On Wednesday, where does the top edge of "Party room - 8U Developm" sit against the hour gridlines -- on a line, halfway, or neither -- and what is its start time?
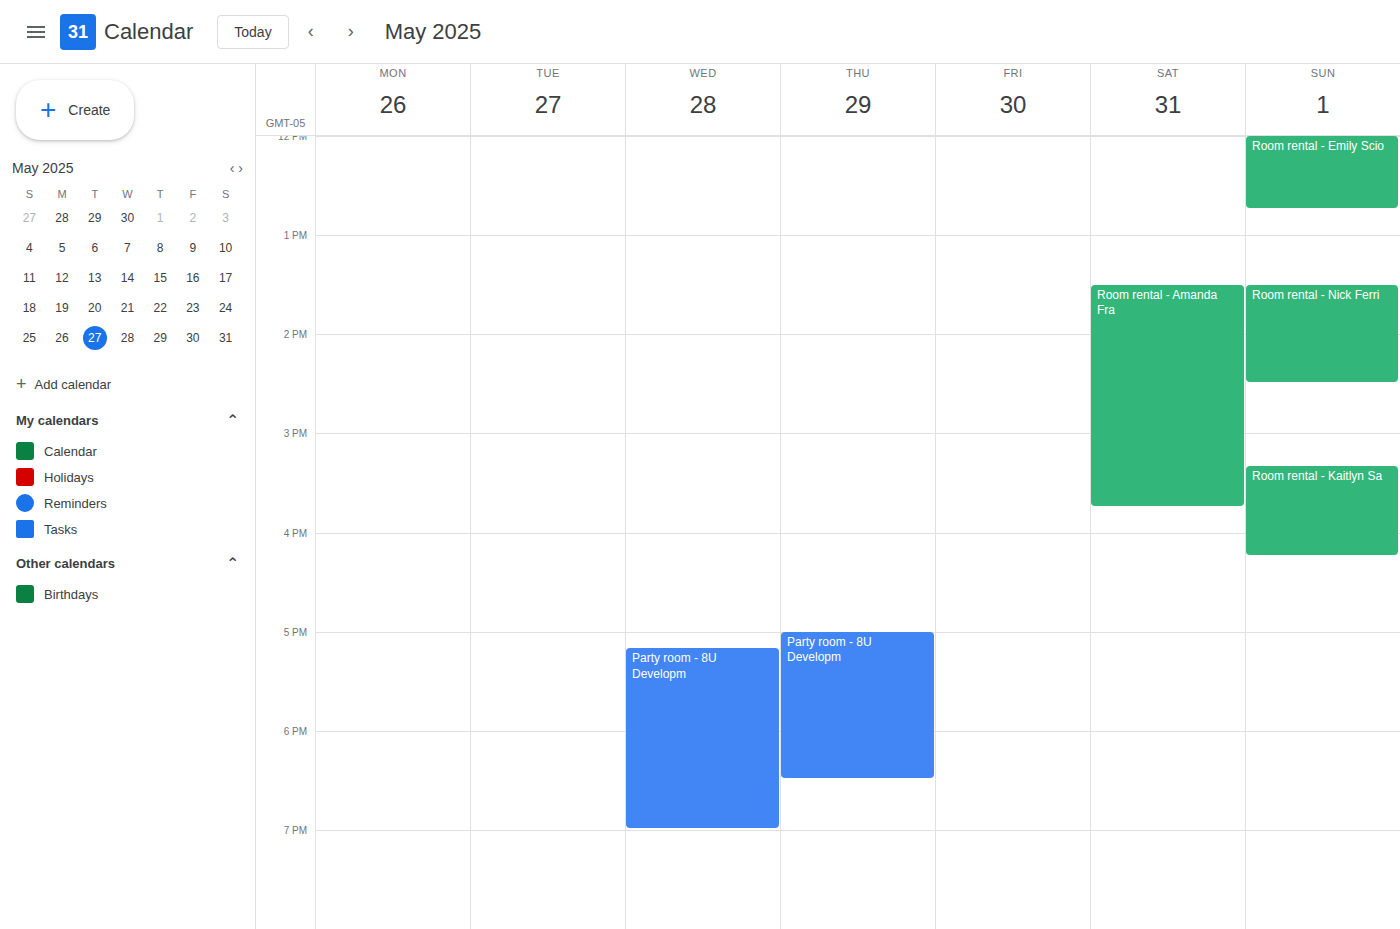
5:10 PM -- neither: 10 minutes below the 5 PM line and 50 minutes above the 6 PM line.